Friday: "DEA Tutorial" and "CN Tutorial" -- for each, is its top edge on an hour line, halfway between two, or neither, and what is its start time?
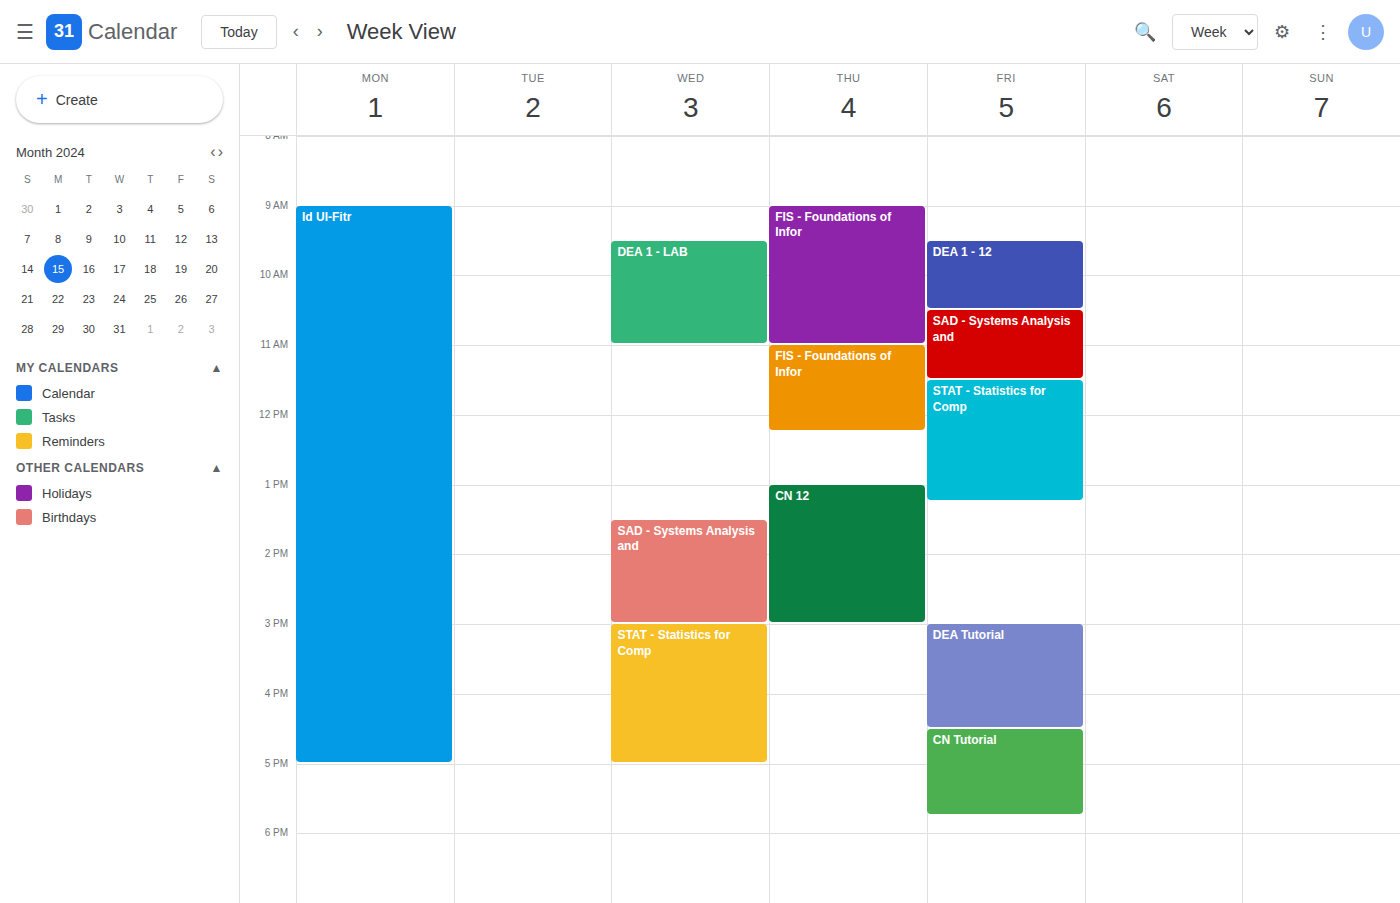
"DEA Tutorial": 3:00 PM, exactly on the 3 PM line. "CN Tutorial": 4:30 PM, halfway between the 4 PM and 5 PM lines.